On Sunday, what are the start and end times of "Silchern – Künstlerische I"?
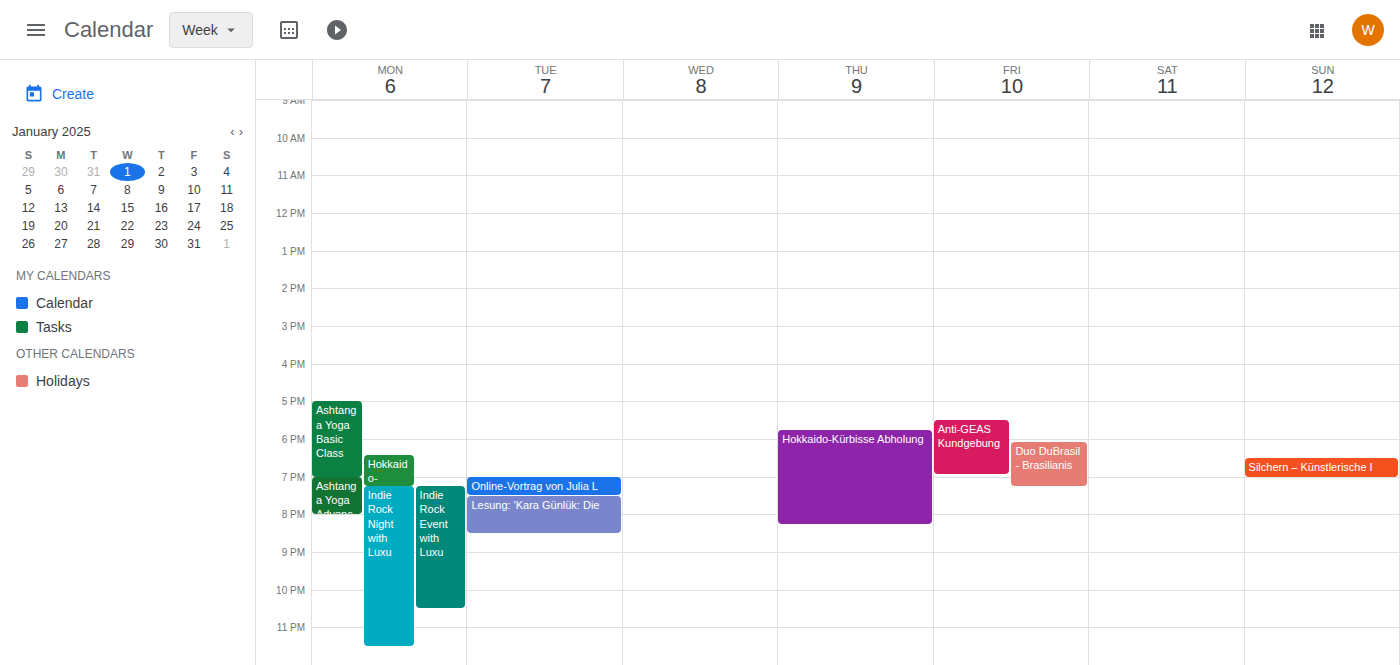
6:30 PM to 7:00 PM